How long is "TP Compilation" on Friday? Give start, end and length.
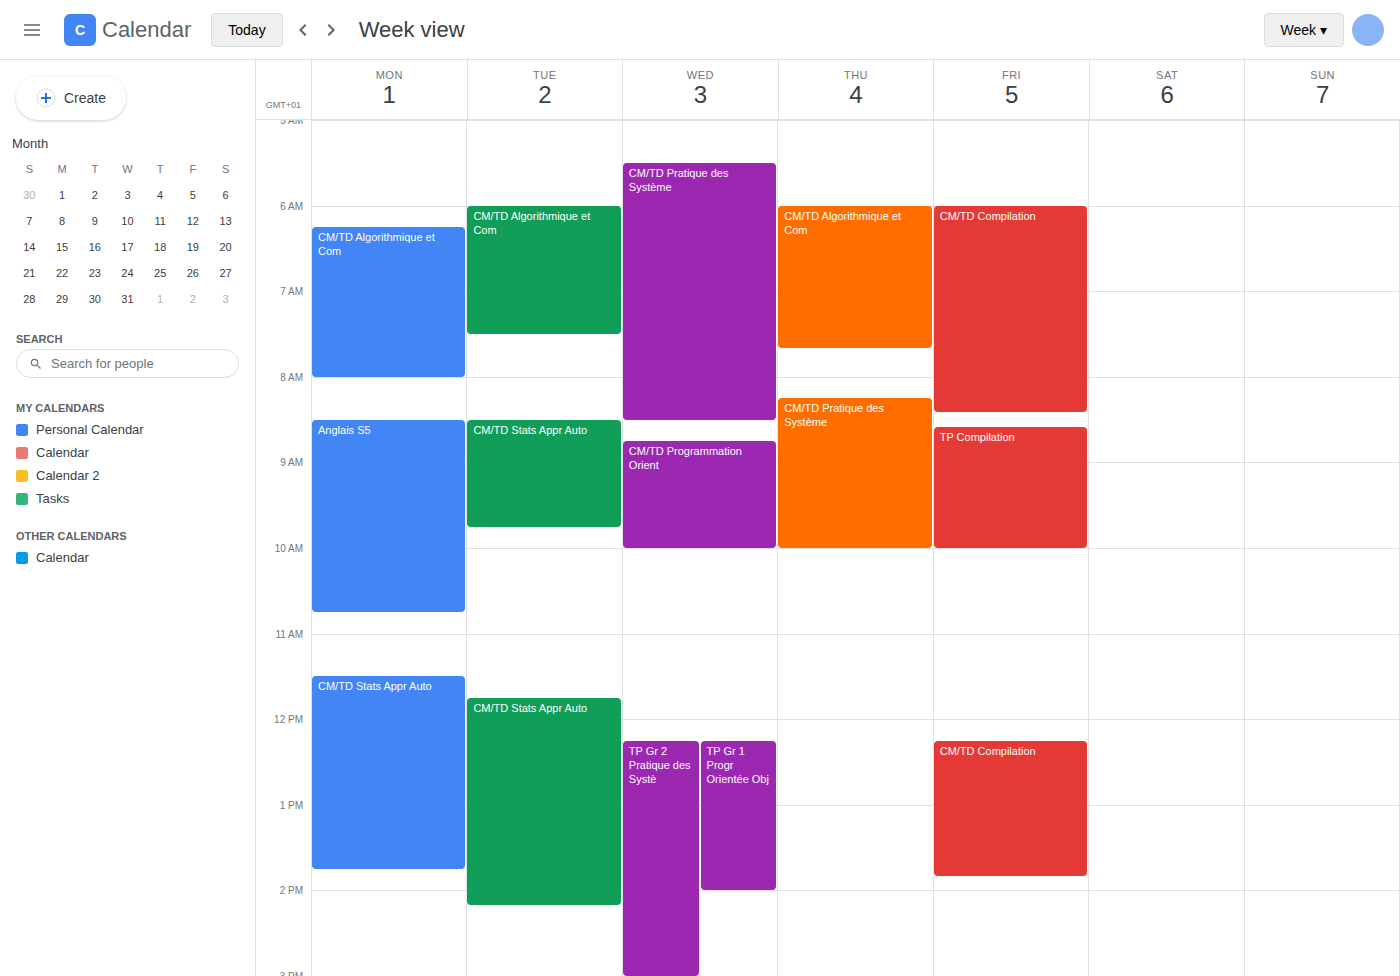
8:35 AM to 10:00 AM, 1 hour 25 minutes